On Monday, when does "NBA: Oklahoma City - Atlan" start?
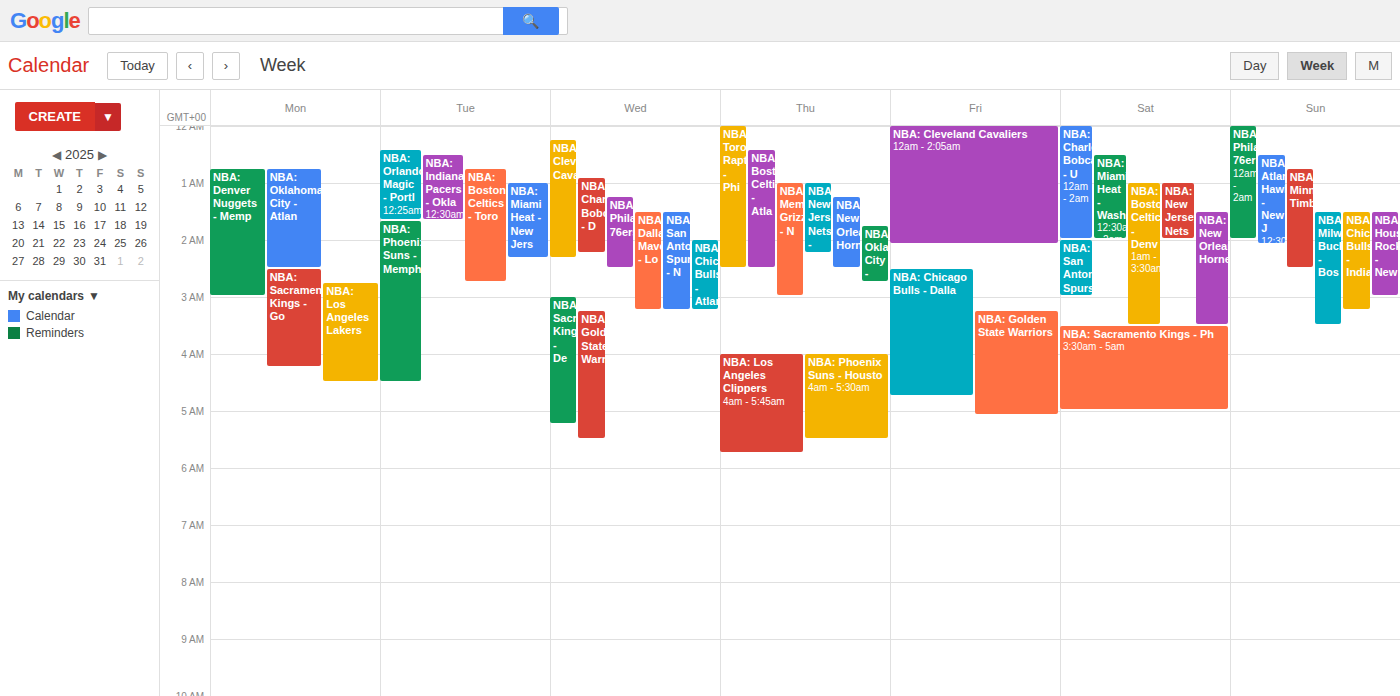
12:45 AM